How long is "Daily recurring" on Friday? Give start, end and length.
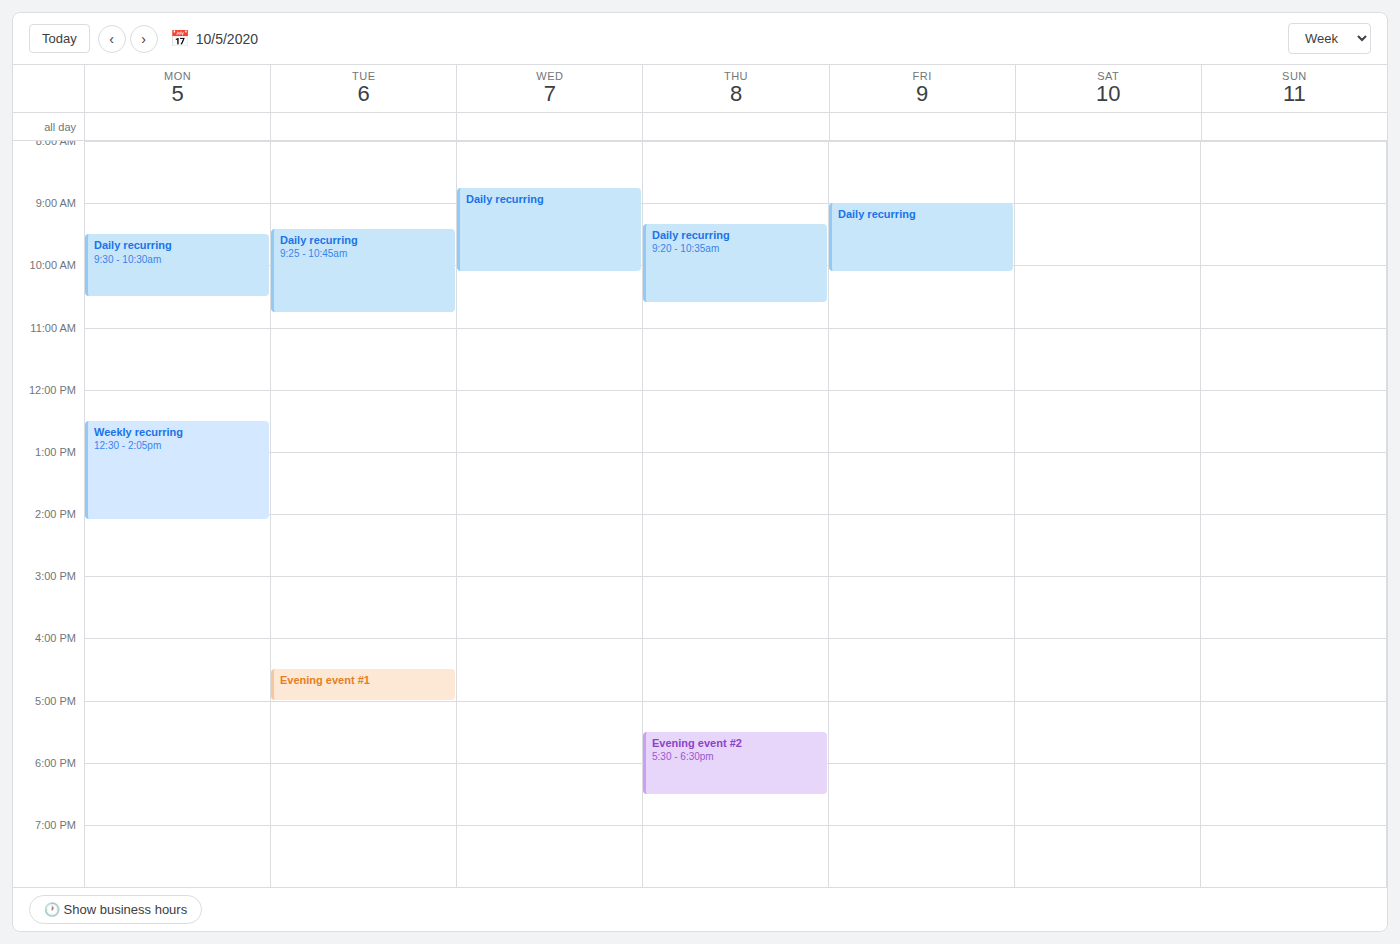
9:00 AM to 10:05 AM, 1 hour 5 minutes